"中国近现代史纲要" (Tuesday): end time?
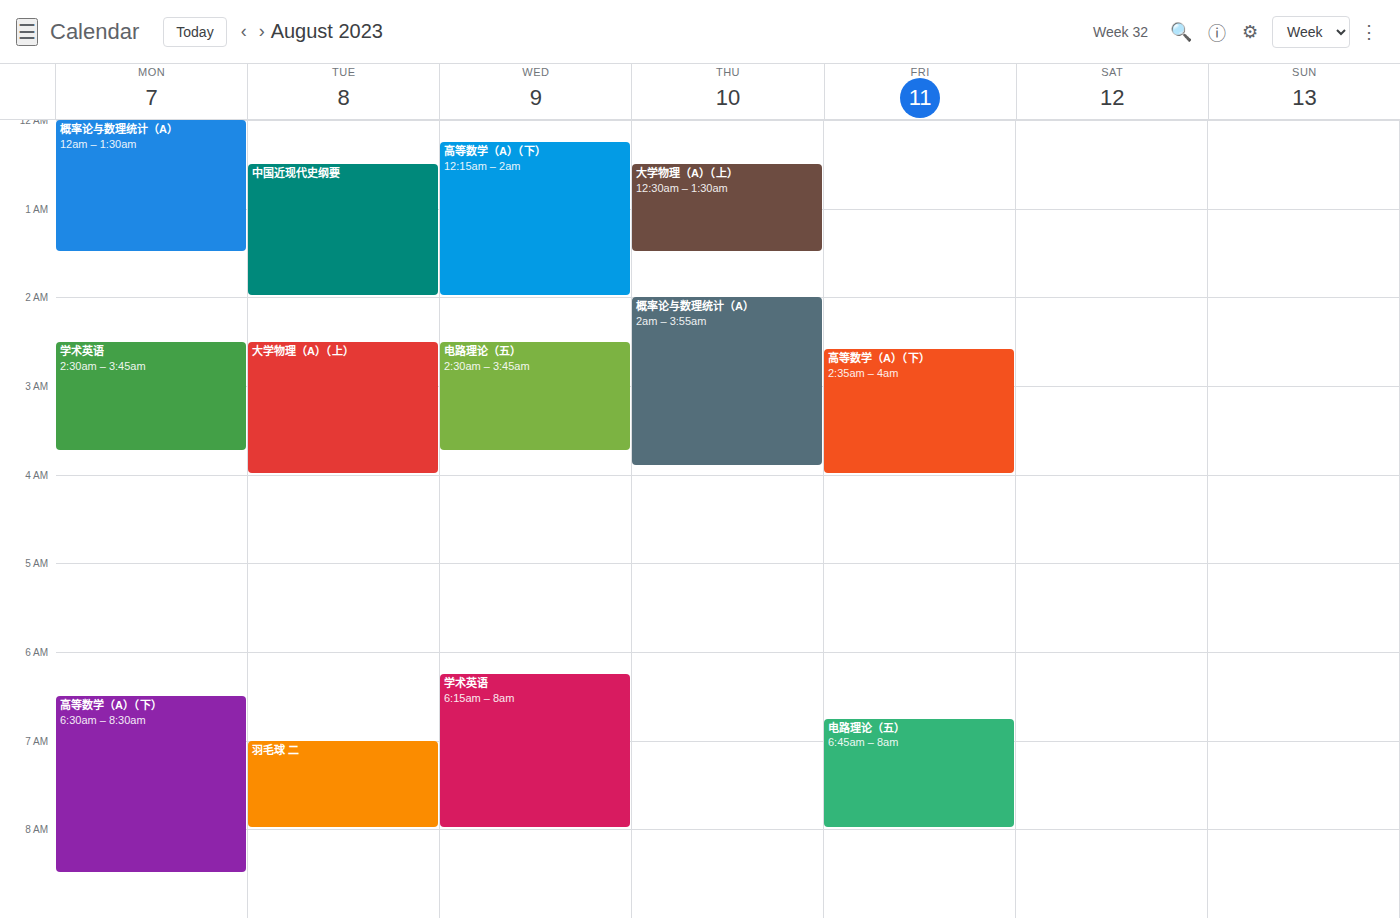
2:00 AM